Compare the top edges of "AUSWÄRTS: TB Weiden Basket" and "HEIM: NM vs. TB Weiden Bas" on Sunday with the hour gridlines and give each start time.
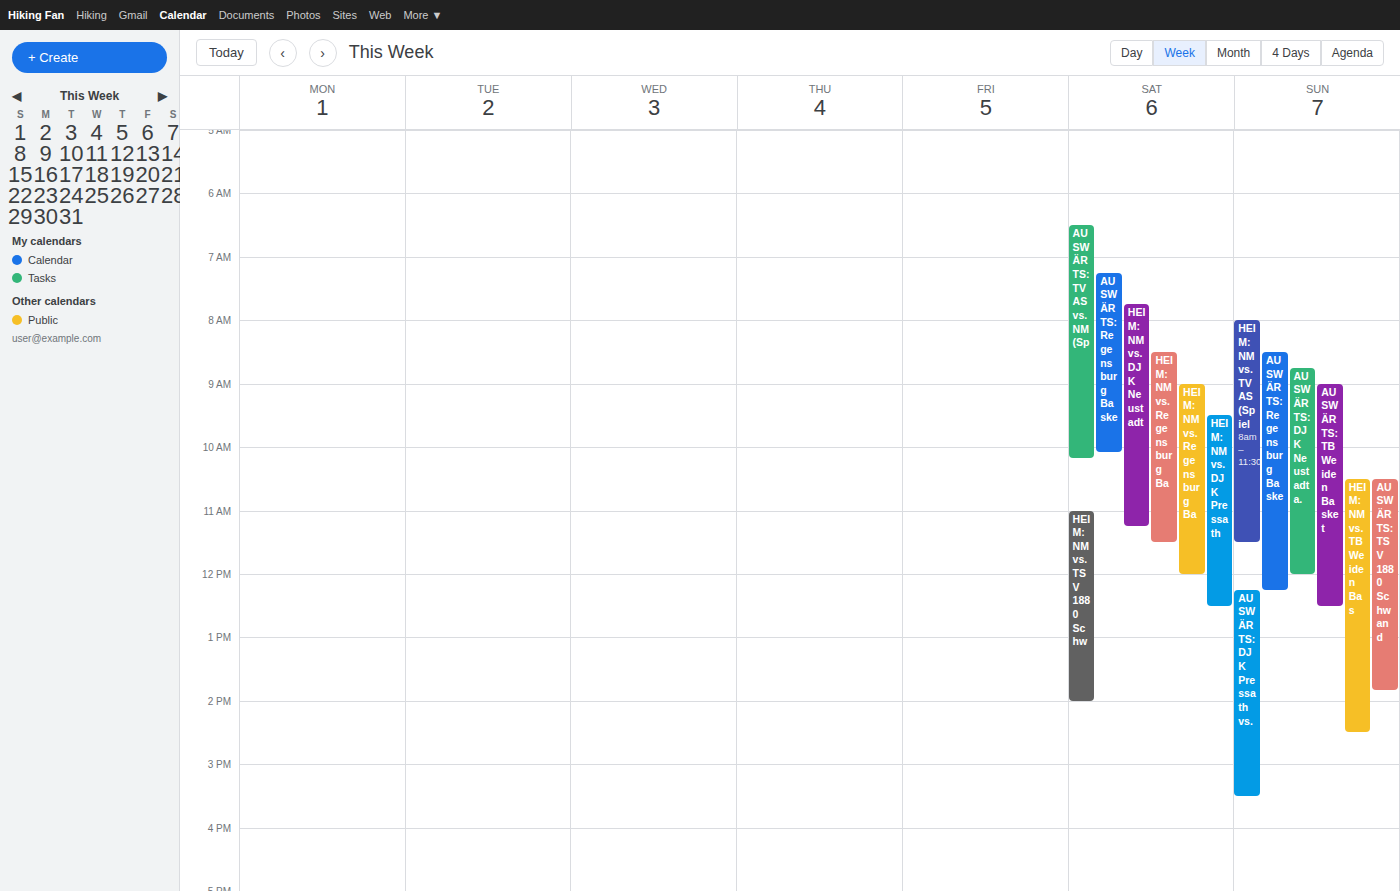
"AUSWÄRTS: TB Weiden Basket": 9:00 AM, exactly on the 9 AM line. "HEIM: NM vs. TB Weiden Bas": 10:30 AM, halfway between the 10 AM and 11 AM lines.